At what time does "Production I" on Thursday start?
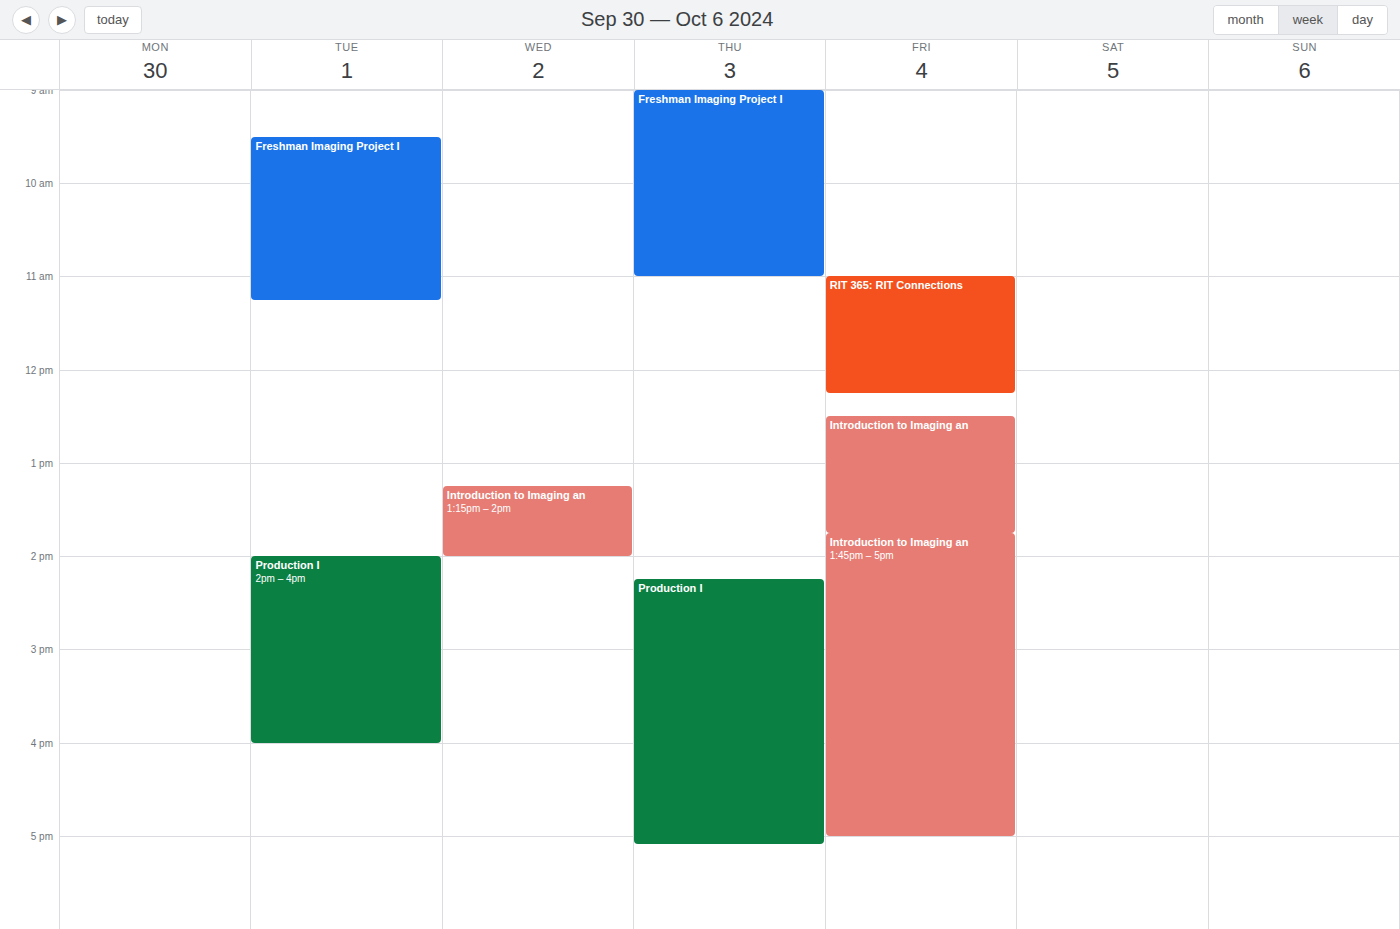
2:15 PM